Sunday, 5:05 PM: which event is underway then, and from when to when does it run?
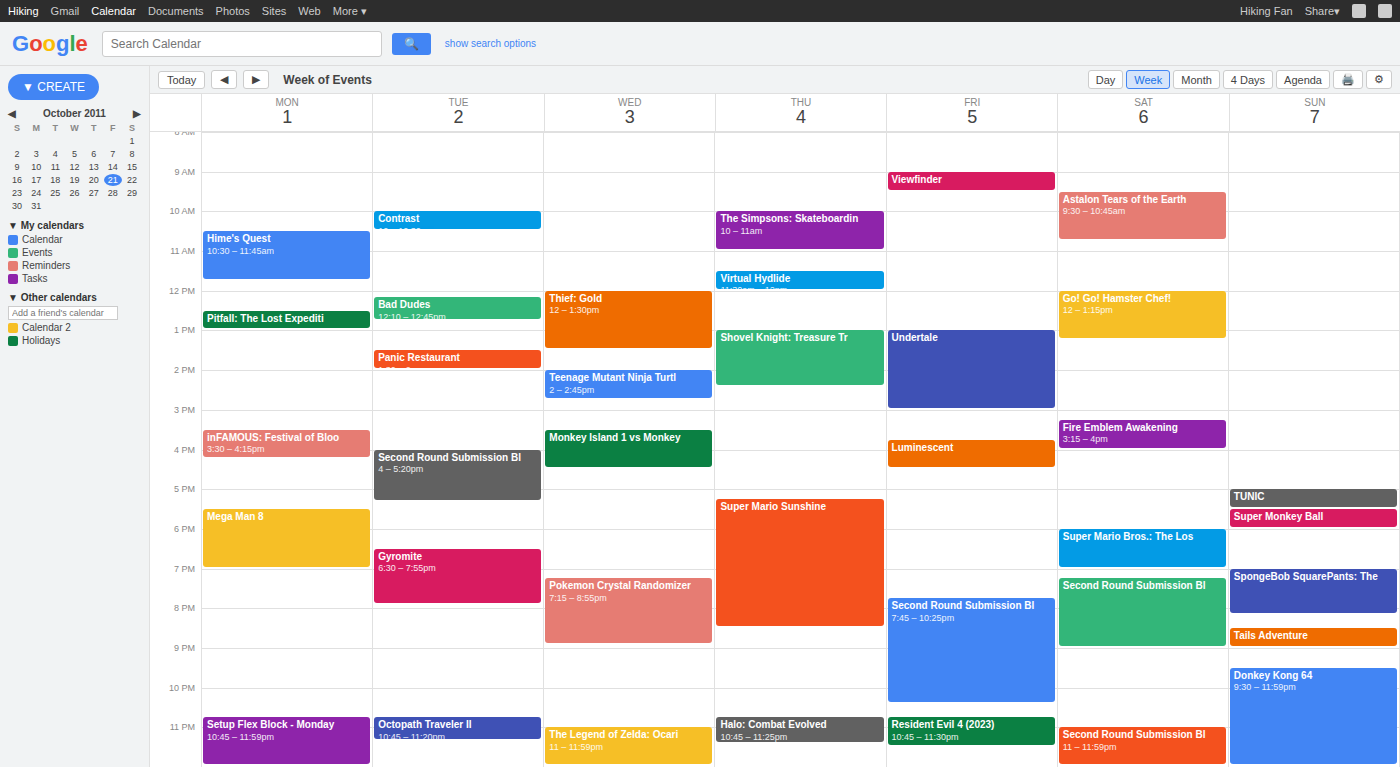
"TUNIC", 5:00 PM to 5:30 PM